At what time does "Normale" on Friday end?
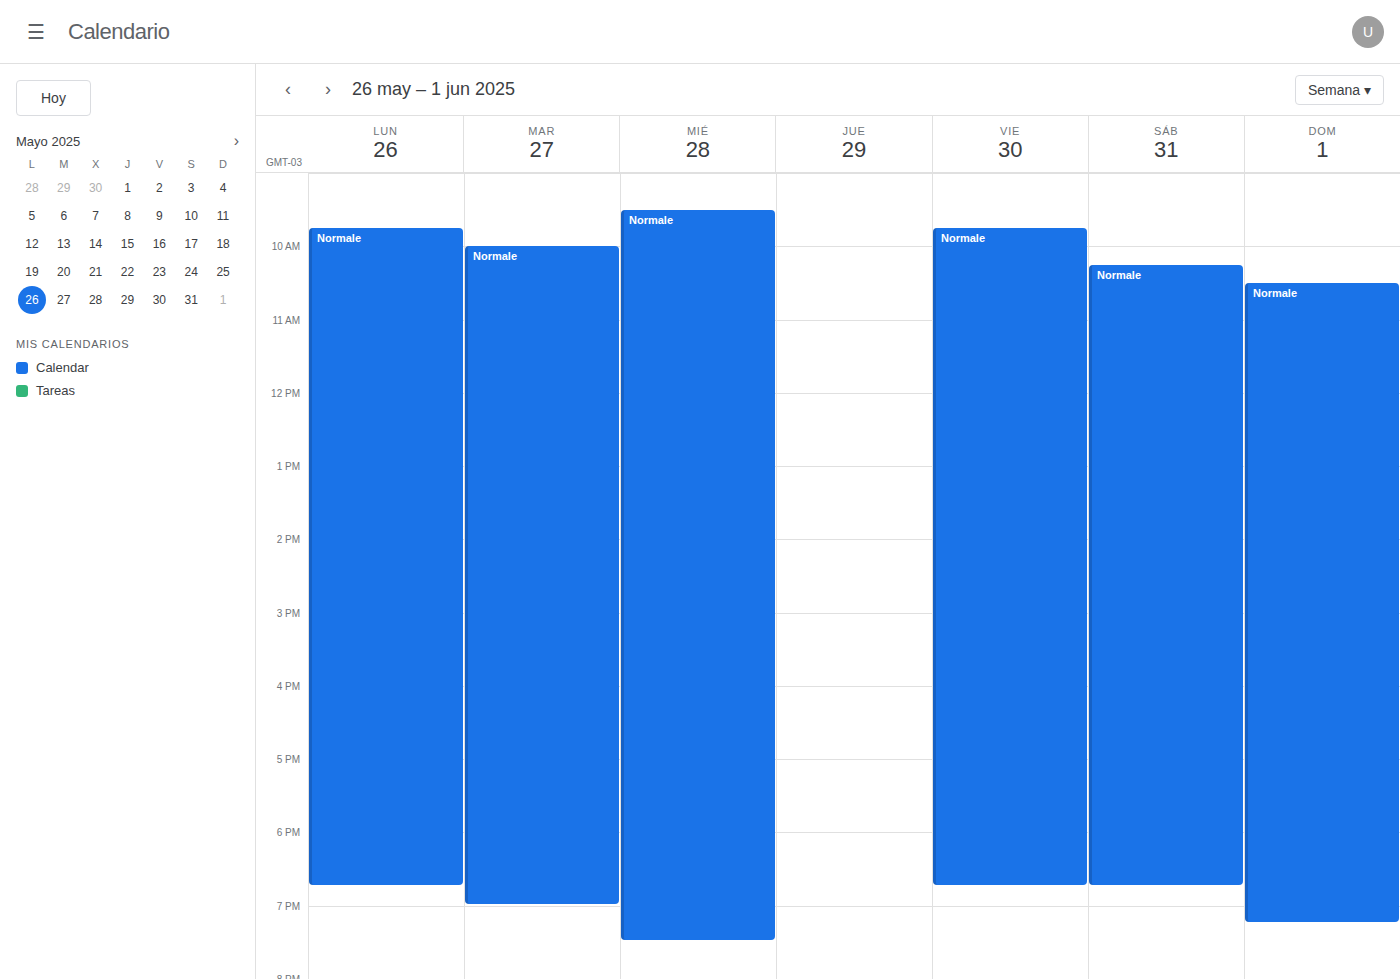
6:45 PM